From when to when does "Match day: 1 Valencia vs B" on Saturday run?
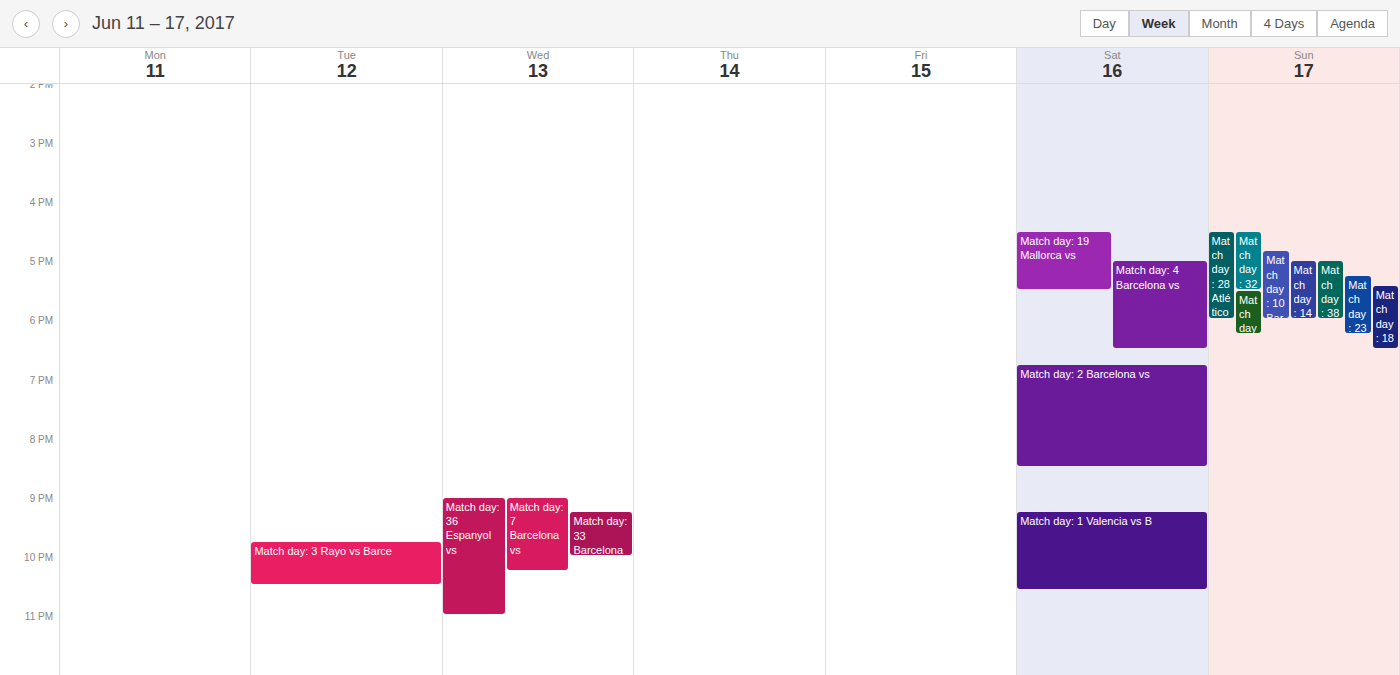
9:15 PM to 10:35 PM